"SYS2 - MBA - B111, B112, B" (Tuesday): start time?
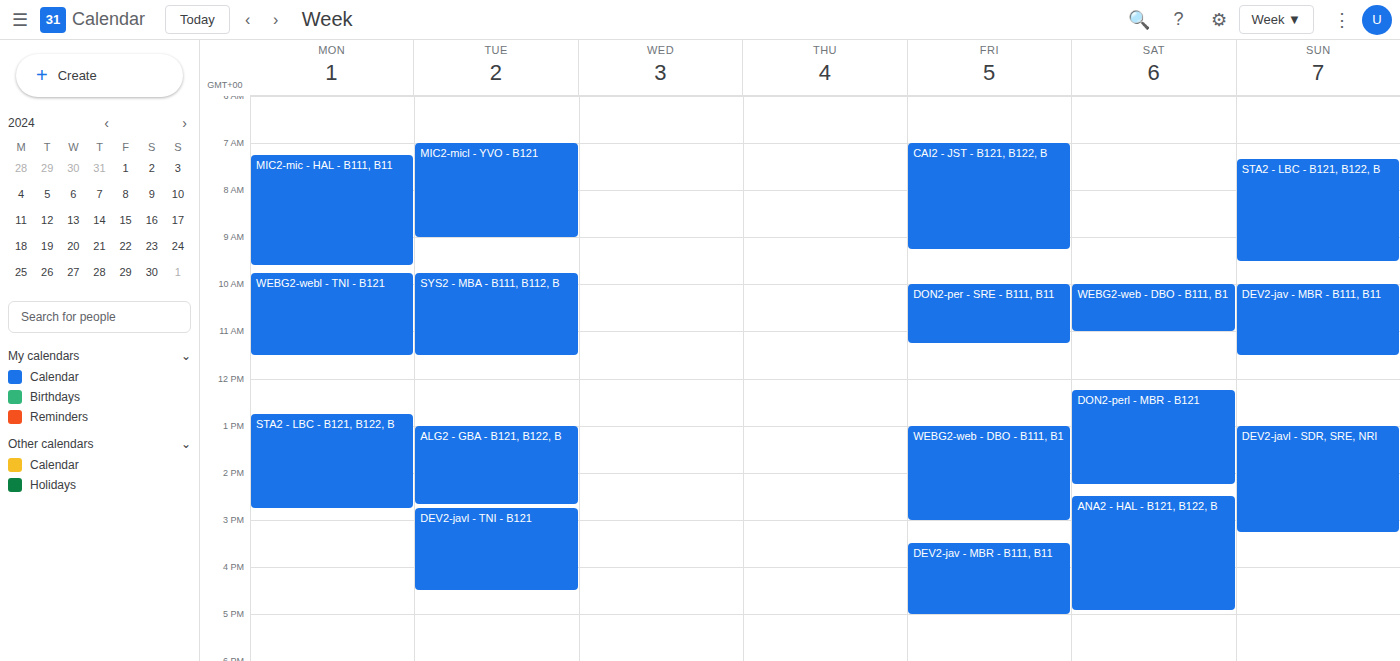
9:45 AM